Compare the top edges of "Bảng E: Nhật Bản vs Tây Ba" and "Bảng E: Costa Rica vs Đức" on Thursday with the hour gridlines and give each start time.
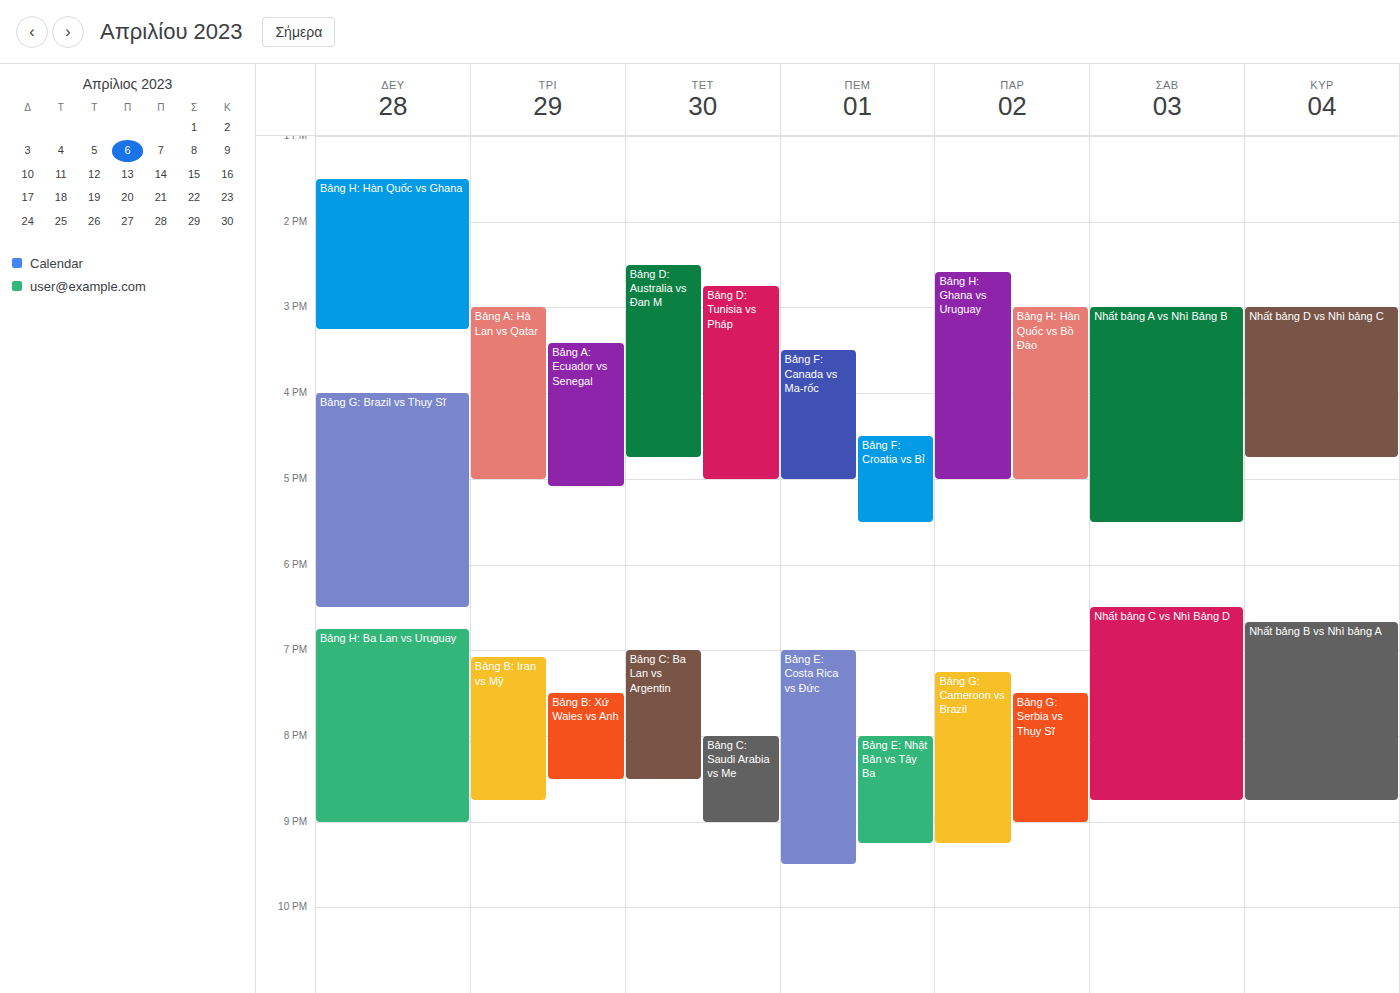
"Bảng E: Nhật Bản vs Tây Ba": 8:00 PM, exactly on the 8 PM line. "Bảng E: Costa Rica vs Đức": 7:00 PM, exactly on the 7 PM line.